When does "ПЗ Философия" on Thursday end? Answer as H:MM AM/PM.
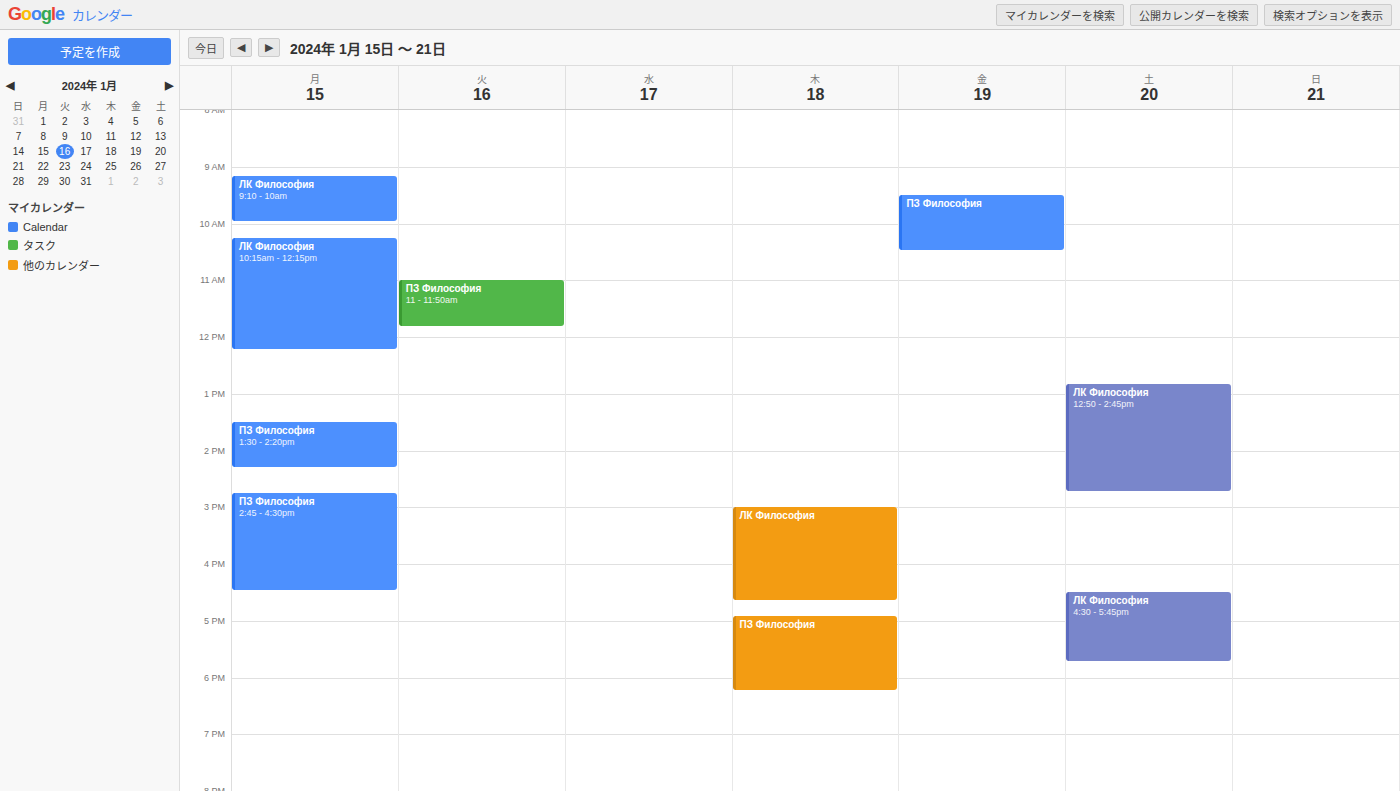
6:15 PM